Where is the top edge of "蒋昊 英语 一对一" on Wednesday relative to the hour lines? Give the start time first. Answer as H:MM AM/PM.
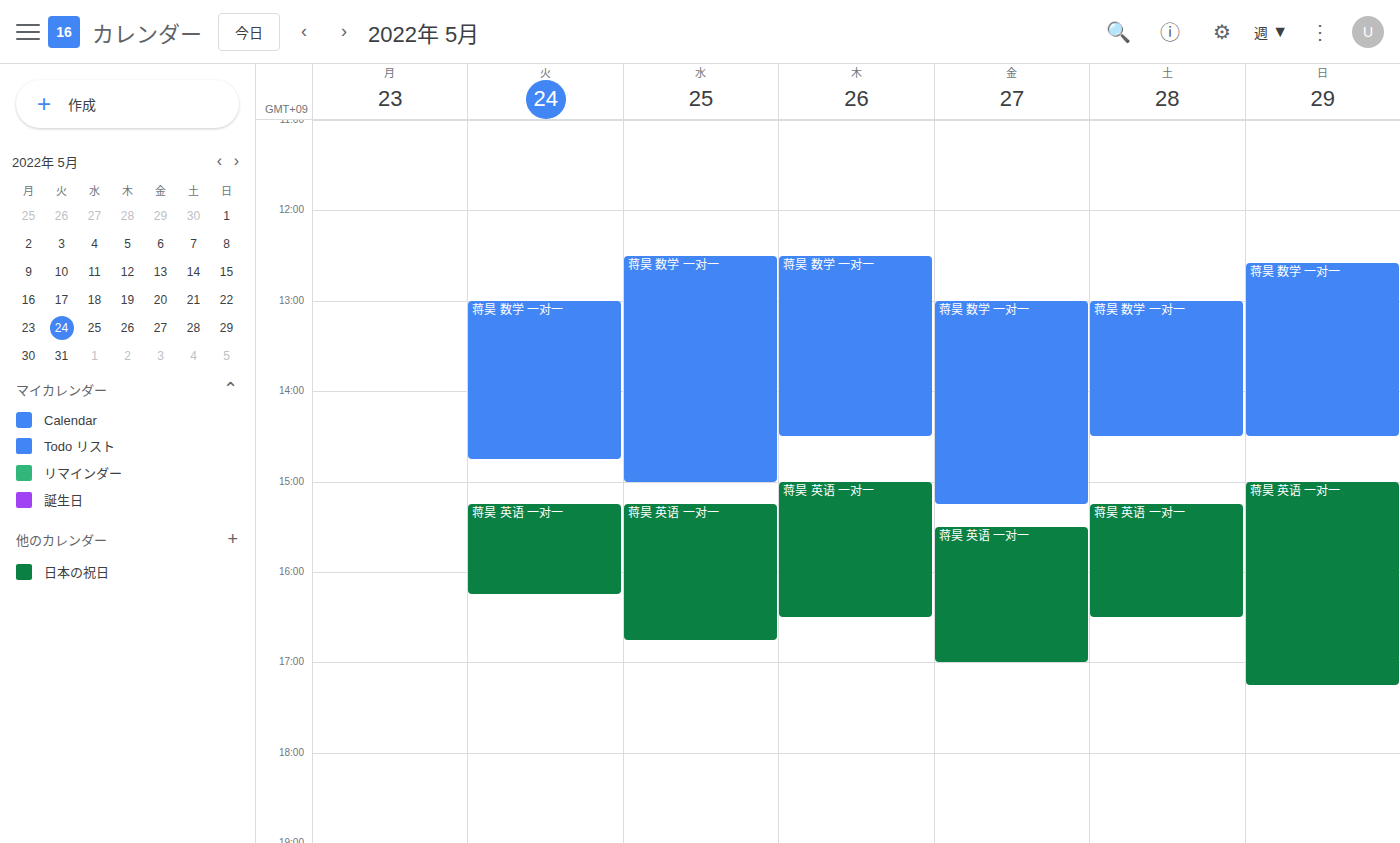
3:15 PM -- neither: a quarter of the way from the 3 PM line to the 4 PM line.